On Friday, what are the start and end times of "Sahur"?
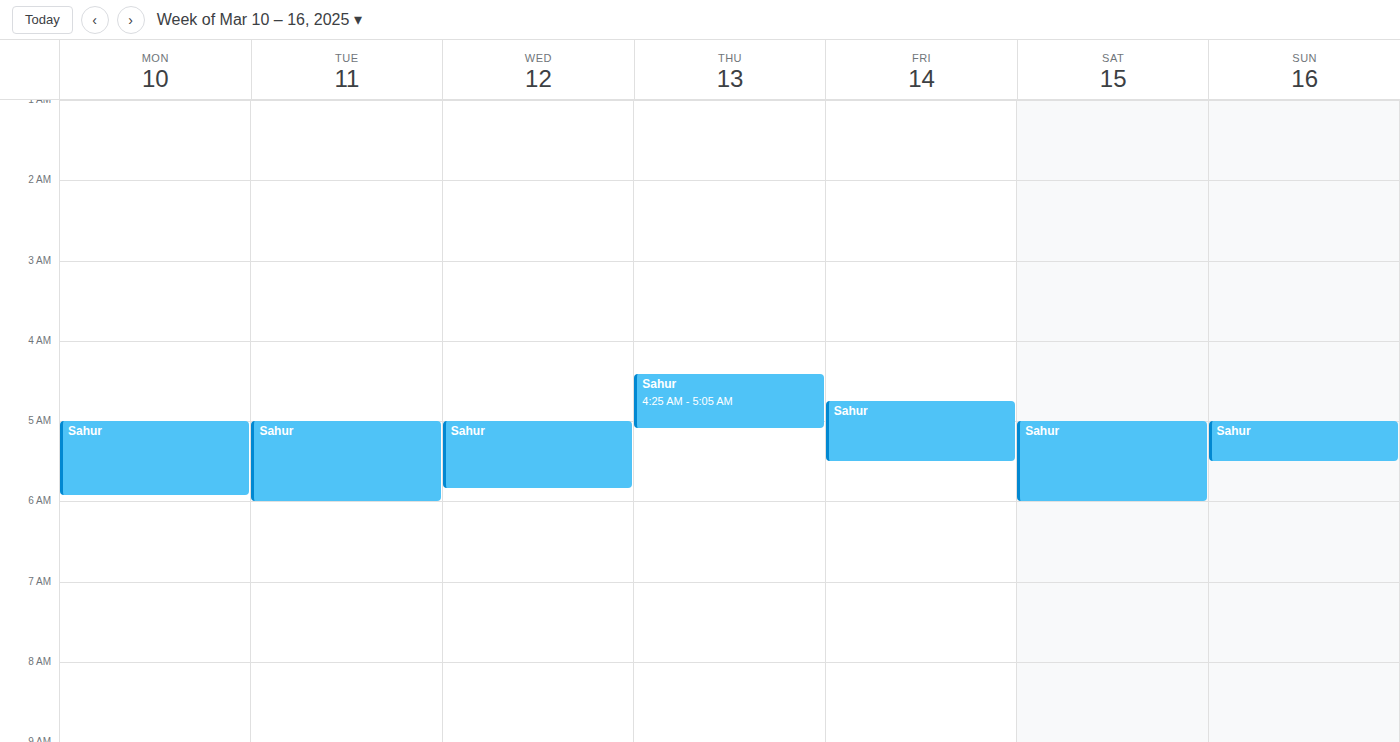
04:45 to 05:30